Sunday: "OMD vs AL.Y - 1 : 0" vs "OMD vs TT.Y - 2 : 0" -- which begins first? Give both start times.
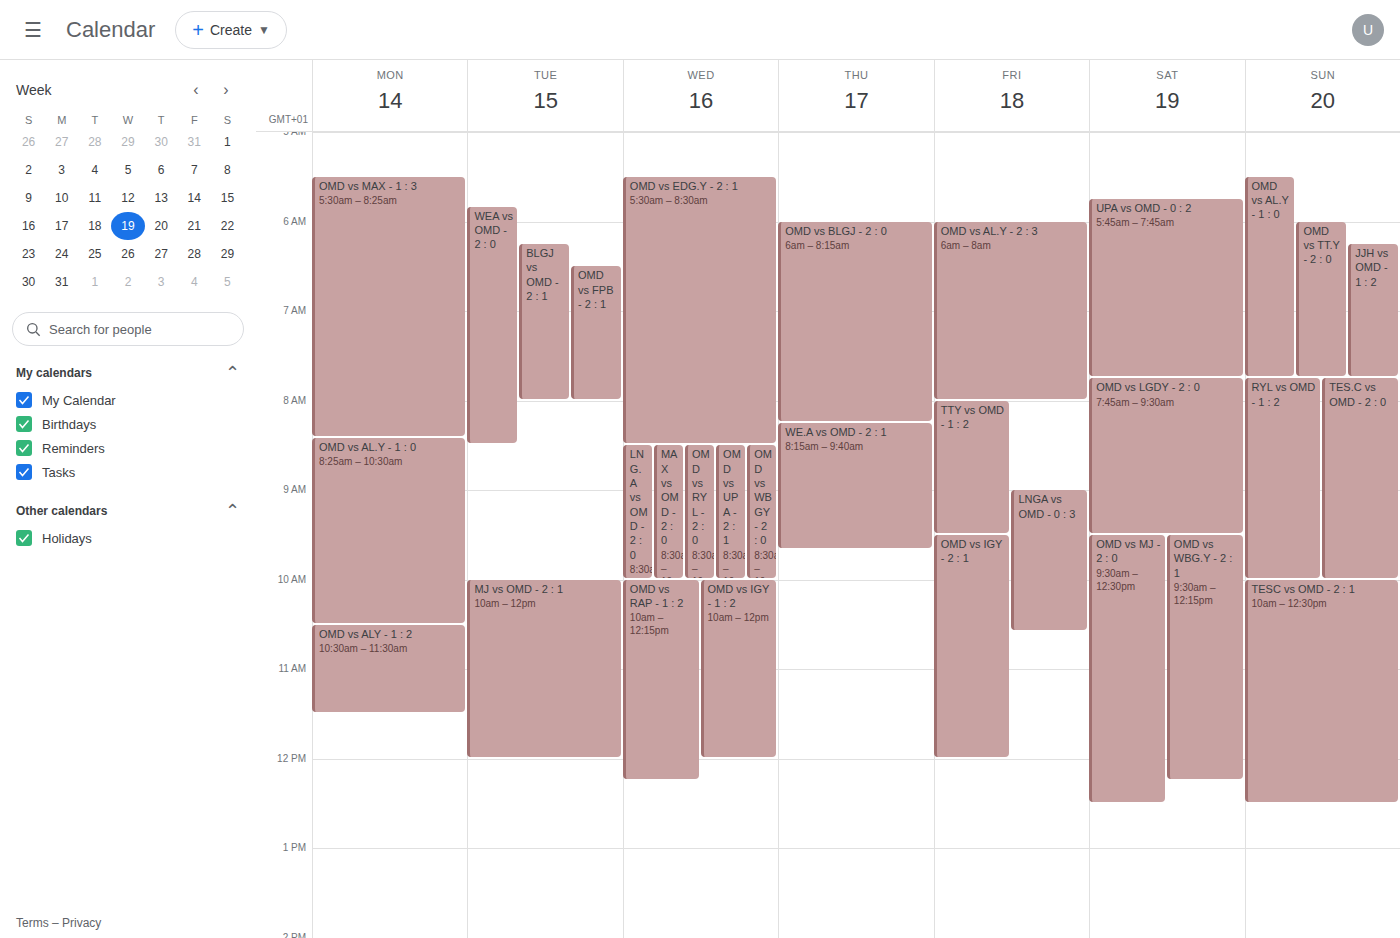
"OMD vs AL.Y - 1 : 0" 05:30; "OMD vs TT.Y - 2 : 0" 06:00.